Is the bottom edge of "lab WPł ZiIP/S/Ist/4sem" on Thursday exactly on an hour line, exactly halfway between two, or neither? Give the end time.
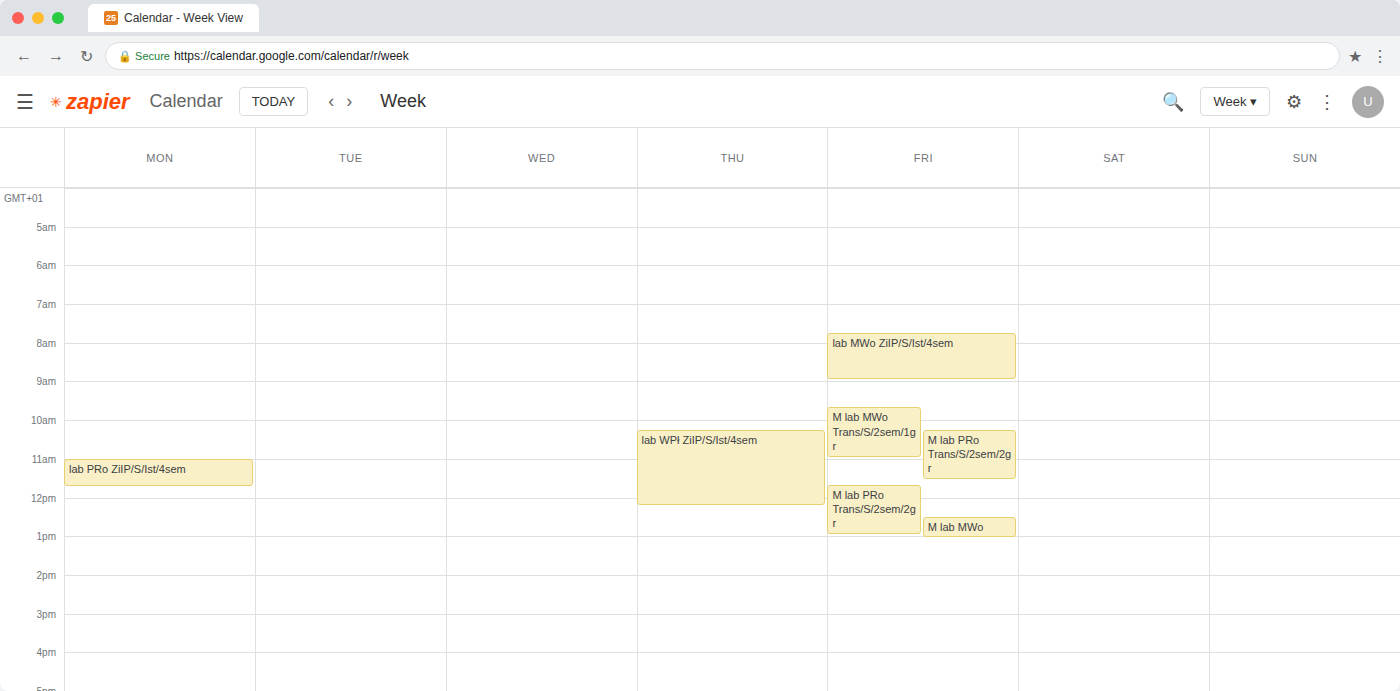
12:15 -- neither: a quarter of the way from the 12:00 line to the 13:00 line.